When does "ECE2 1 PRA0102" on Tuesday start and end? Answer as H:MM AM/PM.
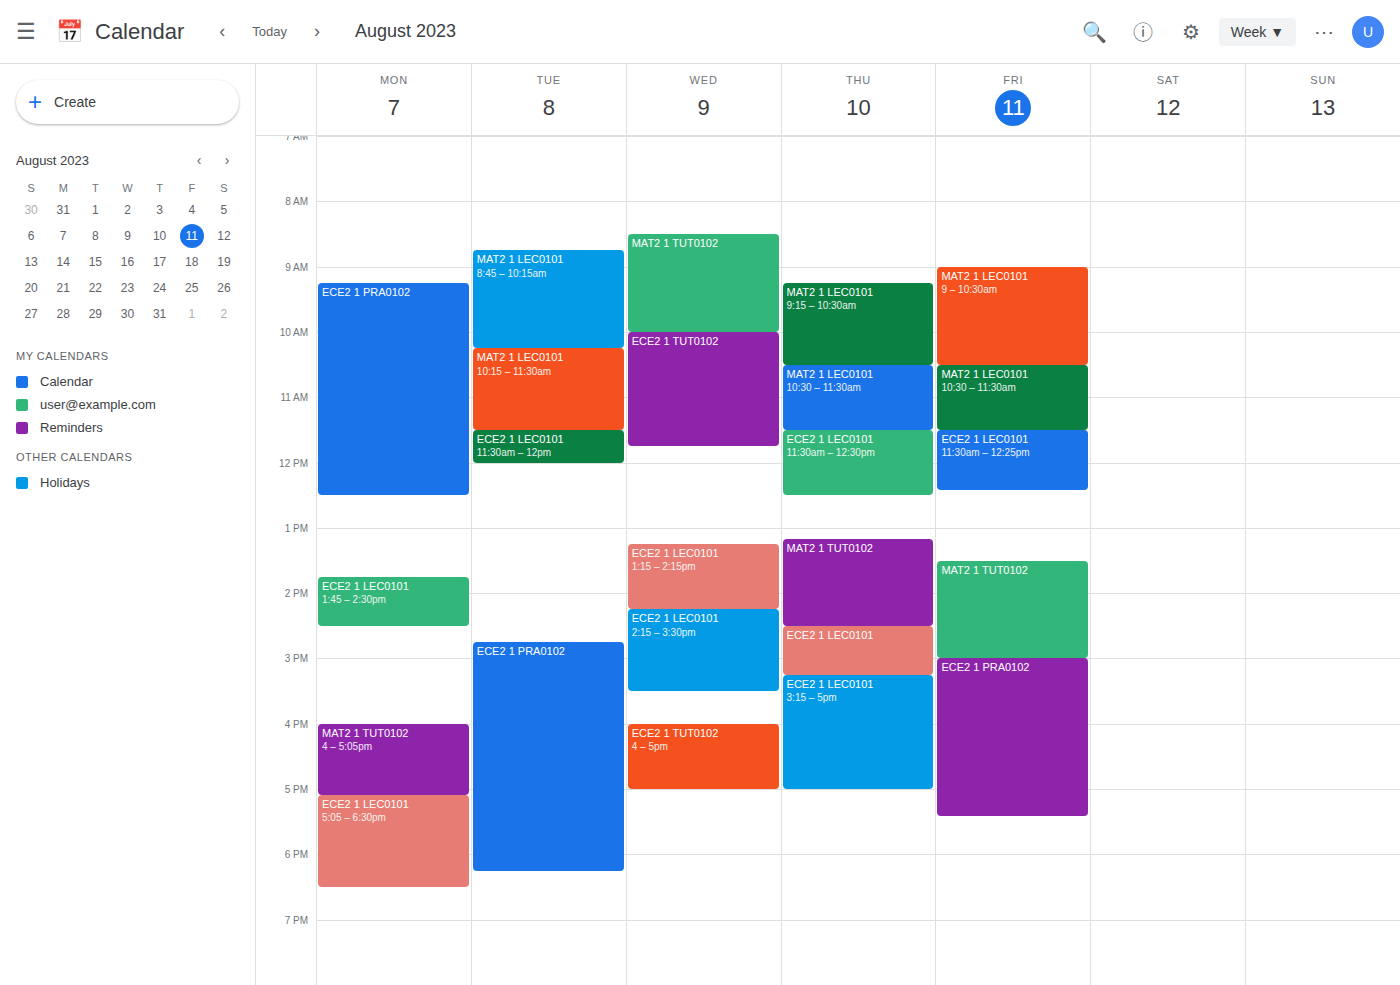
2:45 PM to 6:15 PM